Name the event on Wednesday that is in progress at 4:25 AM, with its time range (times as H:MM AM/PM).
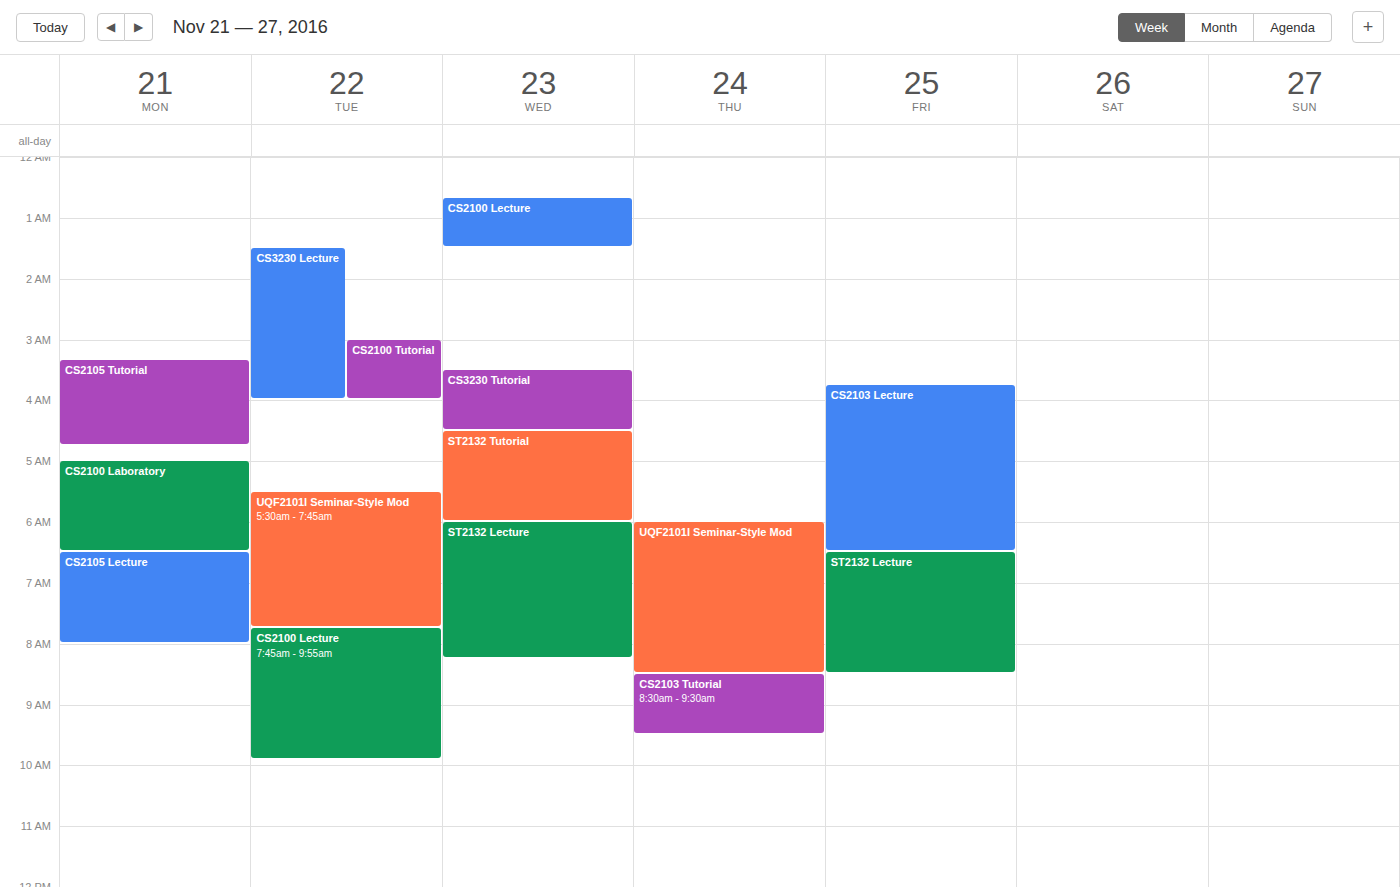
"CS3230 Tutorial", 3:30 AM to 4:30 AM